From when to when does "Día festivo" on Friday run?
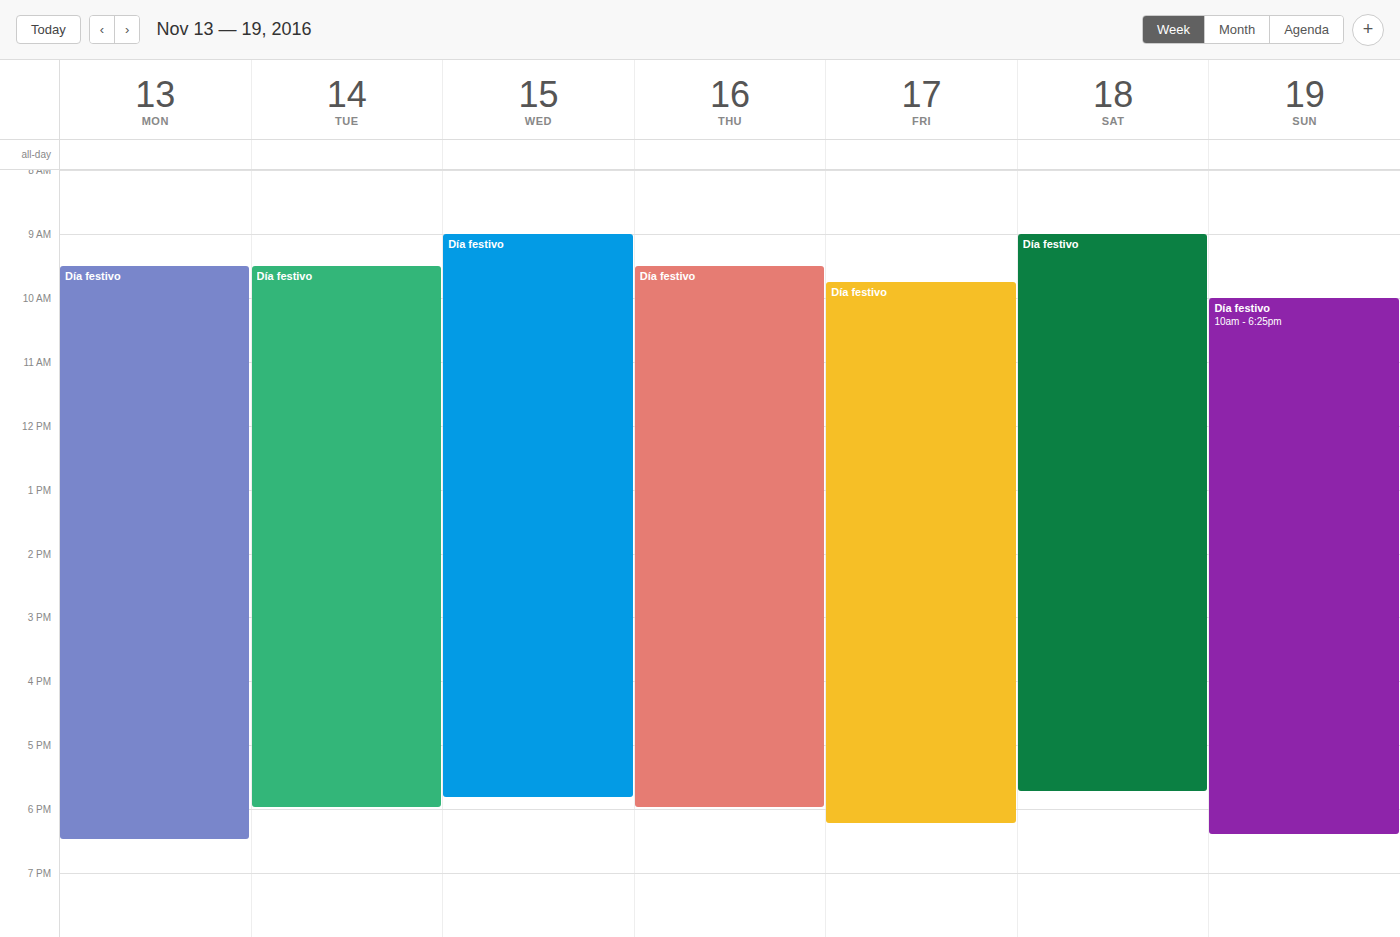
9:45 AM to 6:15 PM